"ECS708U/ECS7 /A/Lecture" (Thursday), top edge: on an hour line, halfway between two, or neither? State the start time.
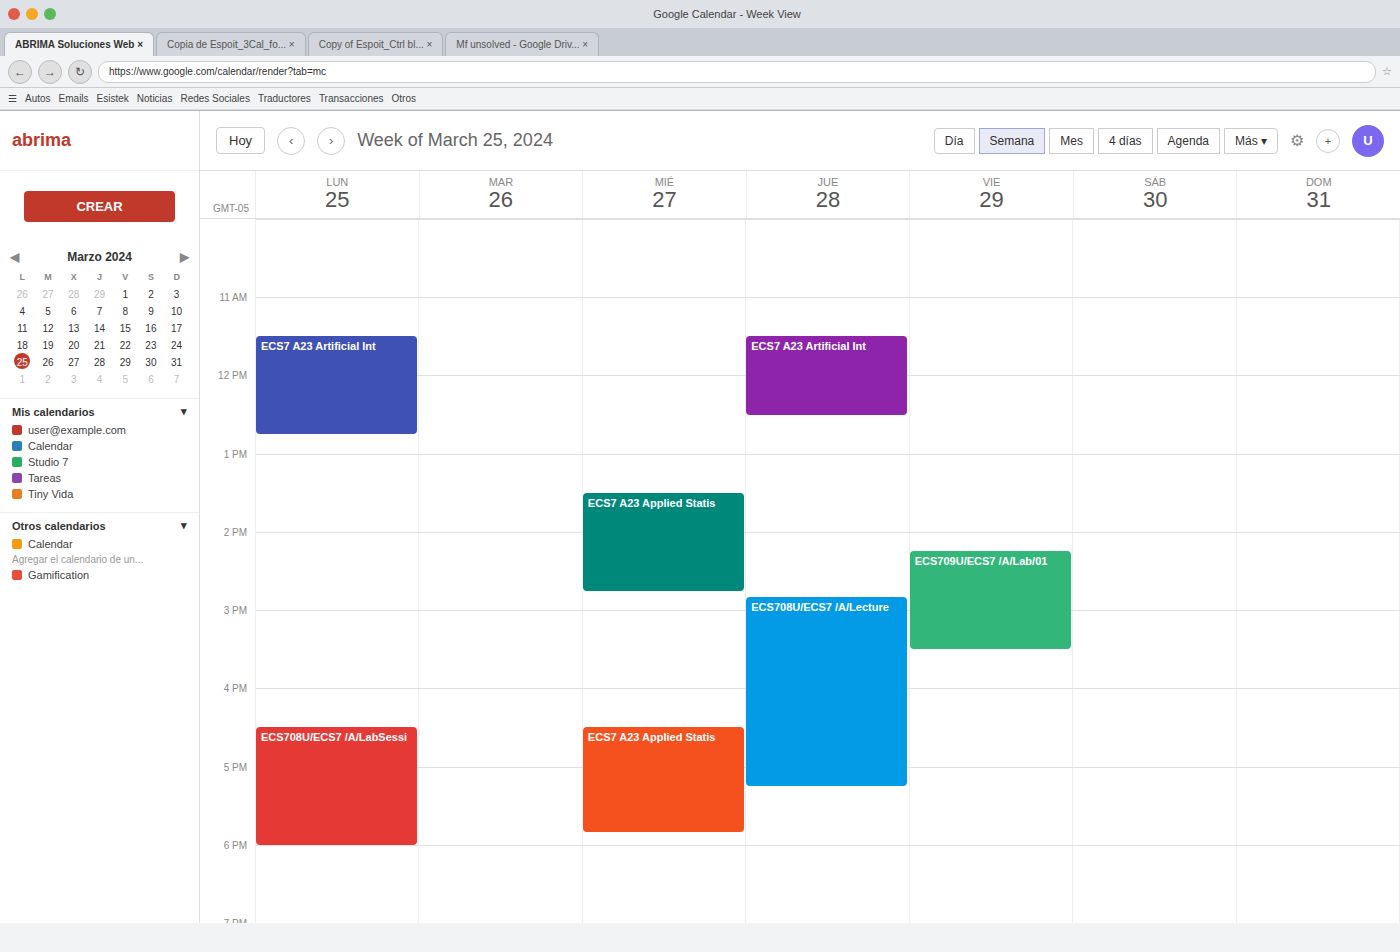
2:50 PM -- neither: 50 minutes below the 2 PM line and 10 minutes above the 3 PM line.